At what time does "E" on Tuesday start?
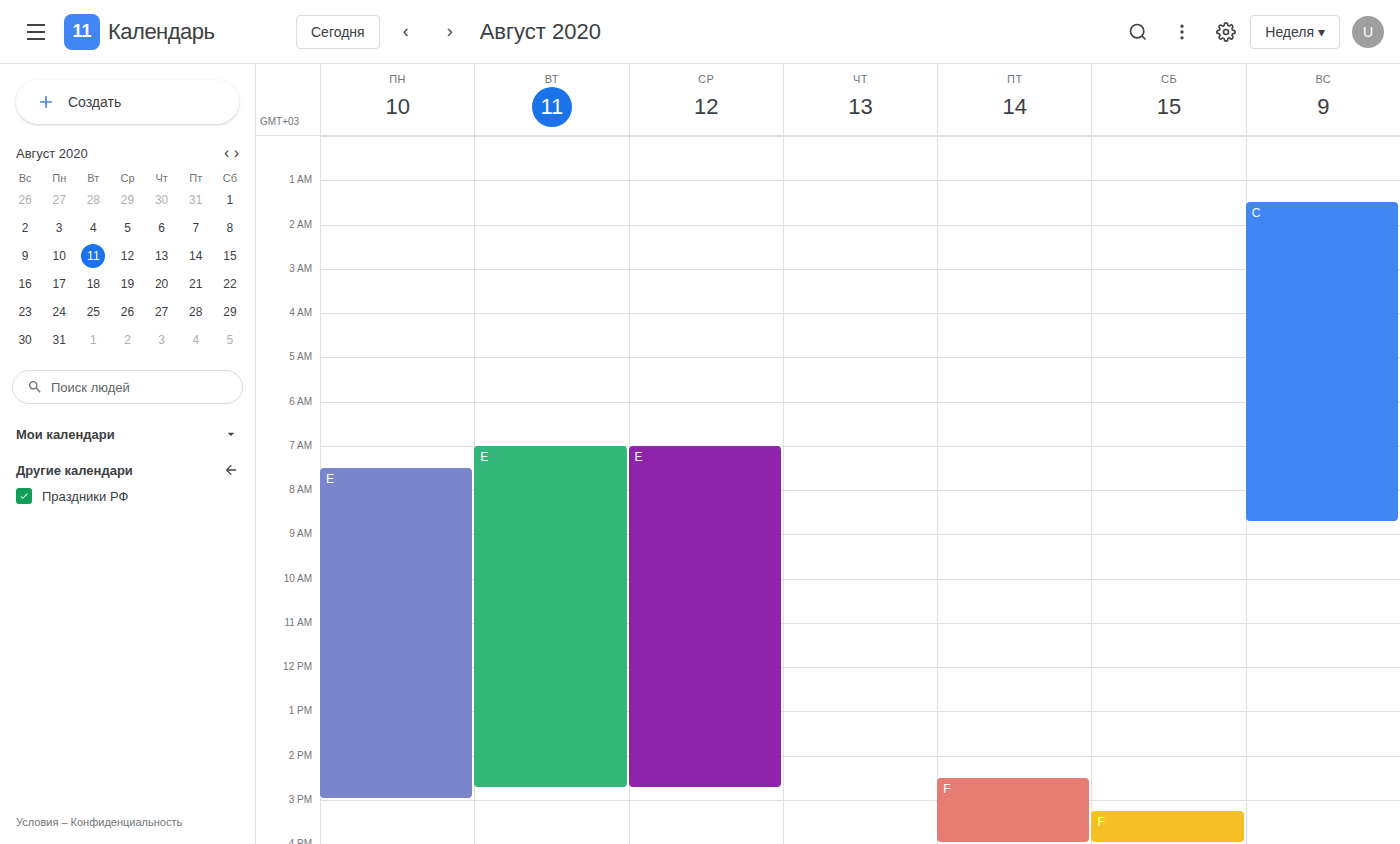
7:00 AM